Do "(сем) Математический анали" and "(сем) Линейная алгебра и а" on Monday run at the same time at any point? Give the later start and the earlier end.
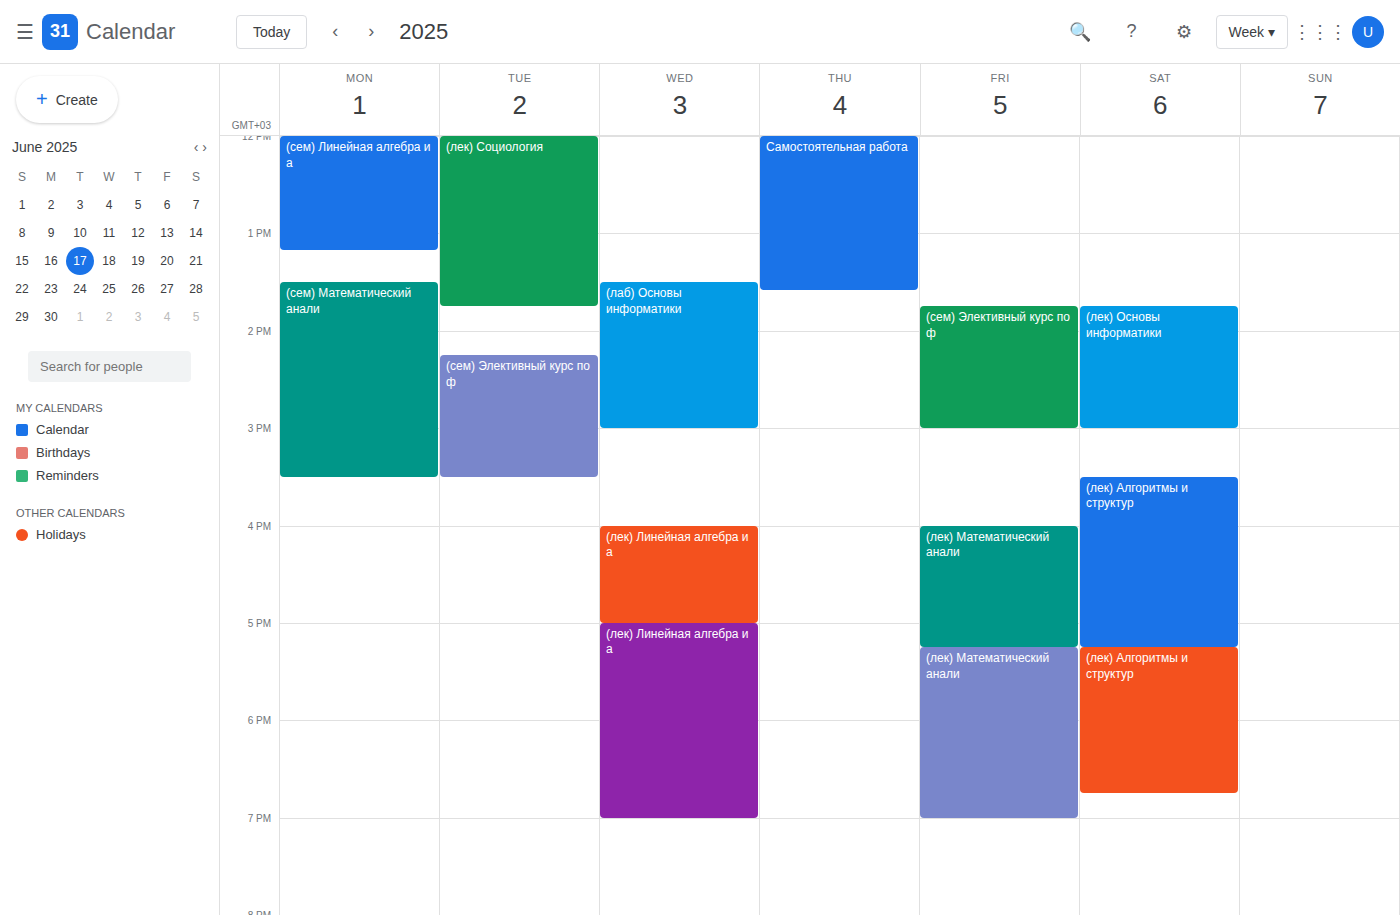
"(сем) Линейная алгебра и а" ends at 1:10 PM and "(сем) Математический анали" starts at 1:30 PM -- no overlap.